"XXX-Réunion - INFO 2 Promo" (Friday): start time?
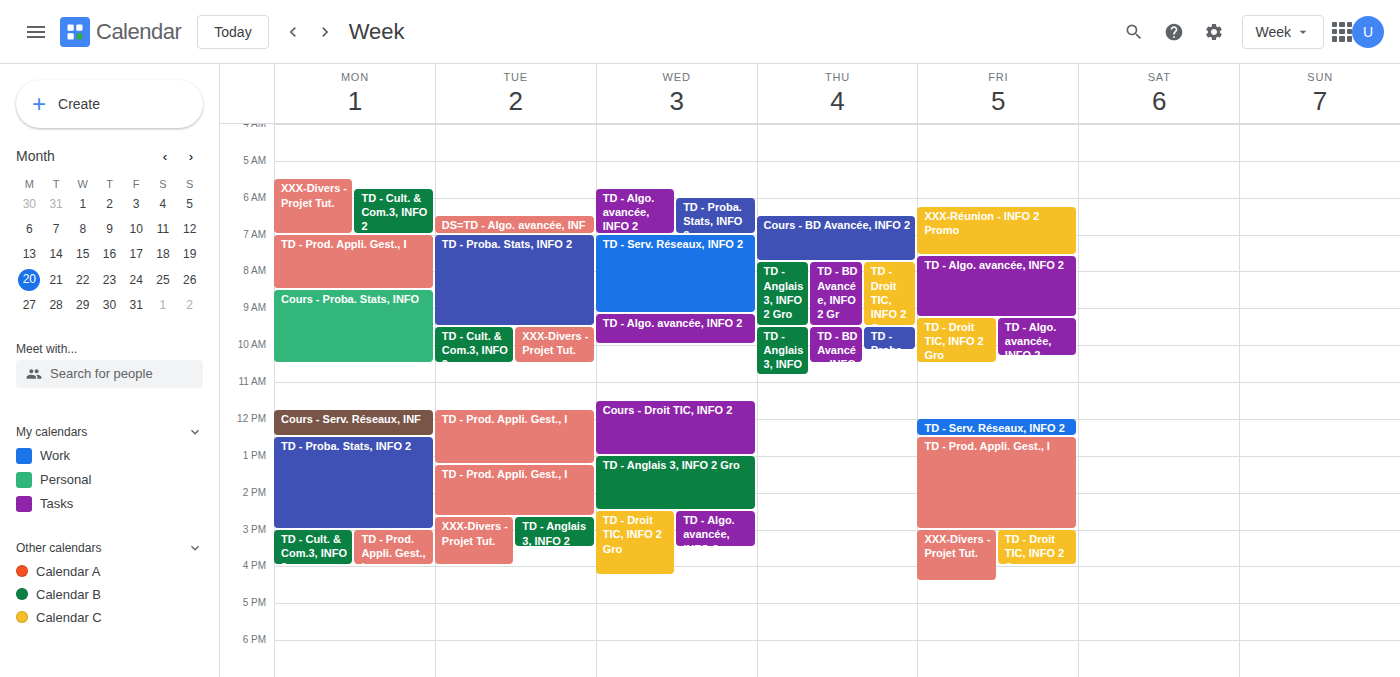
06:15